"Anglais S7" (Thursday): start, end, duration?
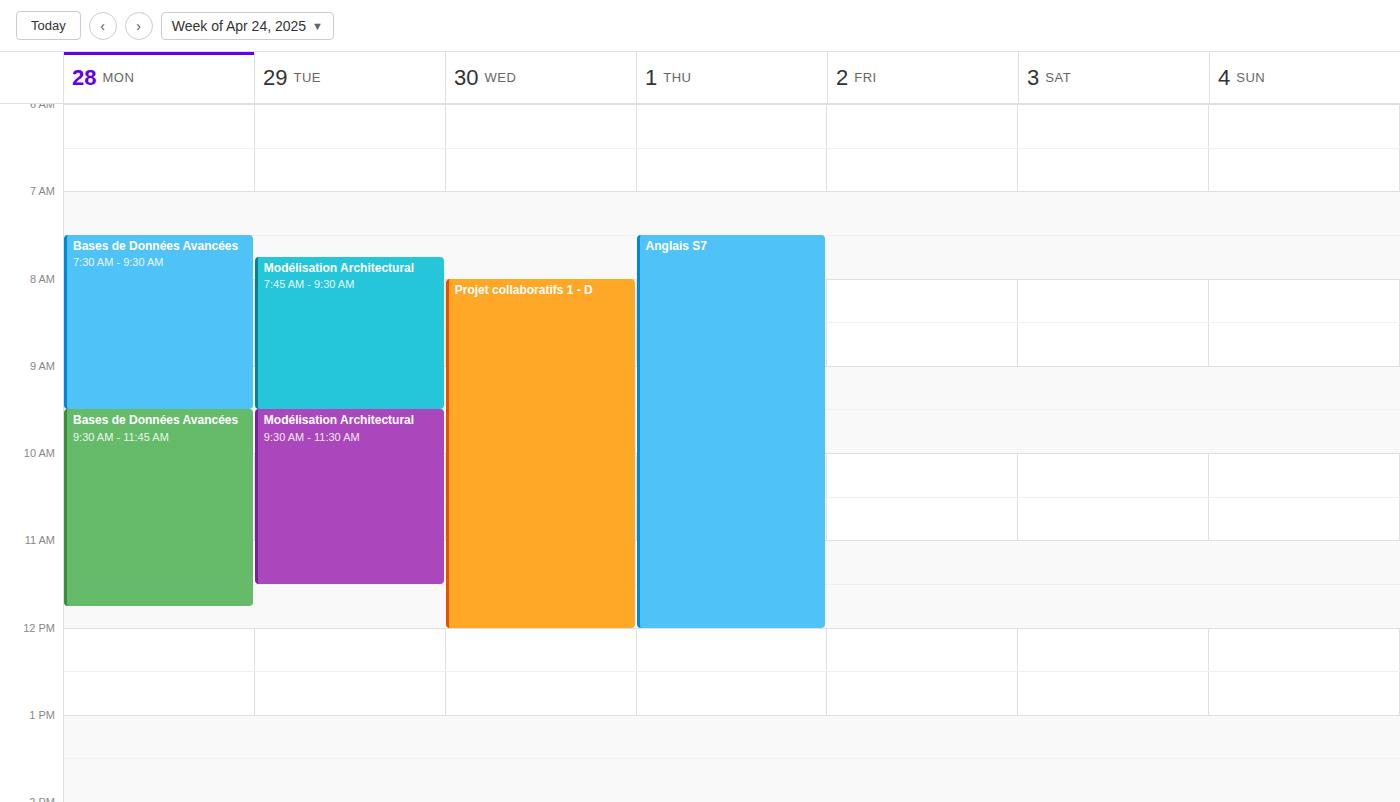
7:30 AM to 12:00 PM, 4 hours 30 minutes